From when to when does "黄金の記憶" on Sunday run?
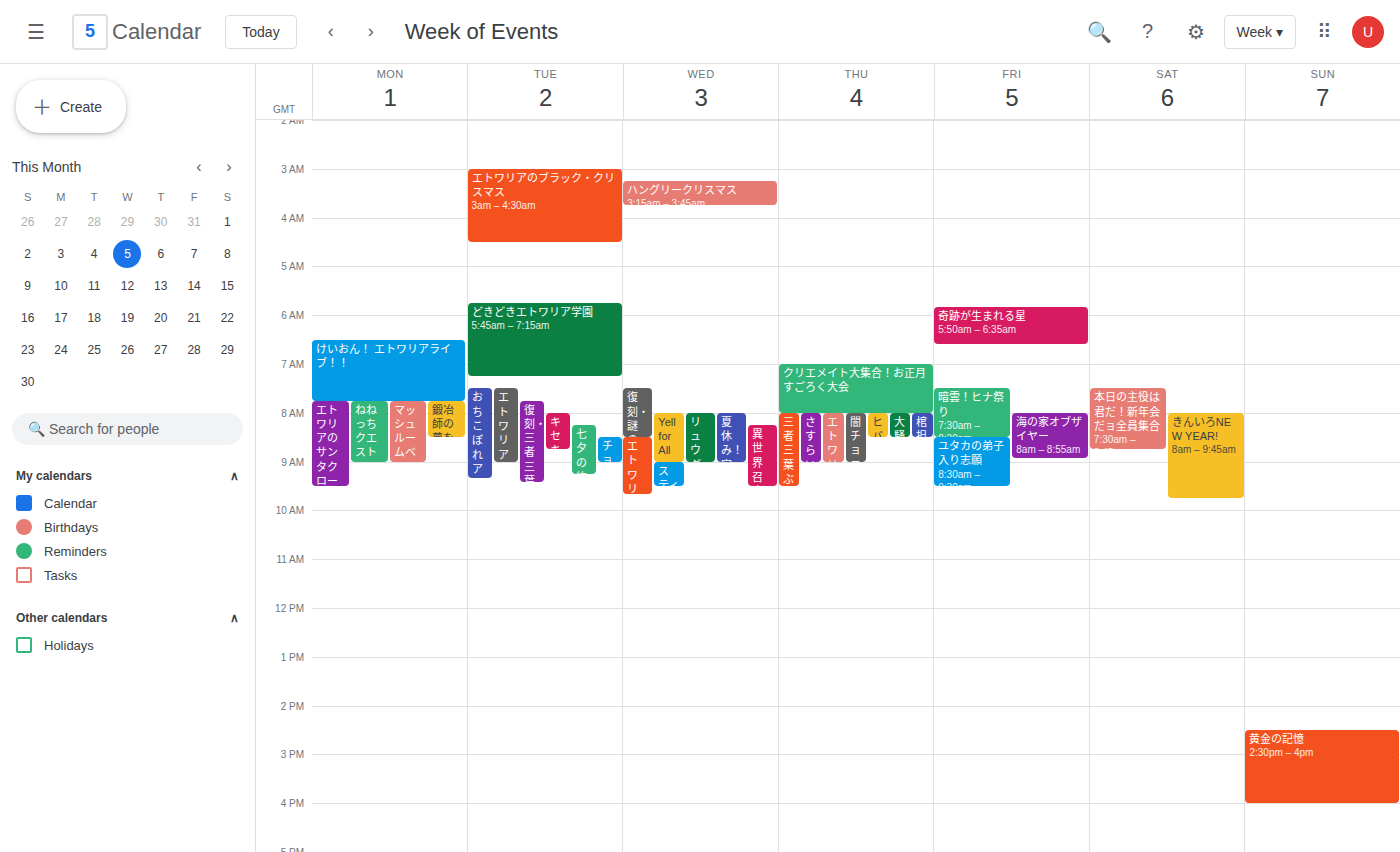
14:30 to 16:00